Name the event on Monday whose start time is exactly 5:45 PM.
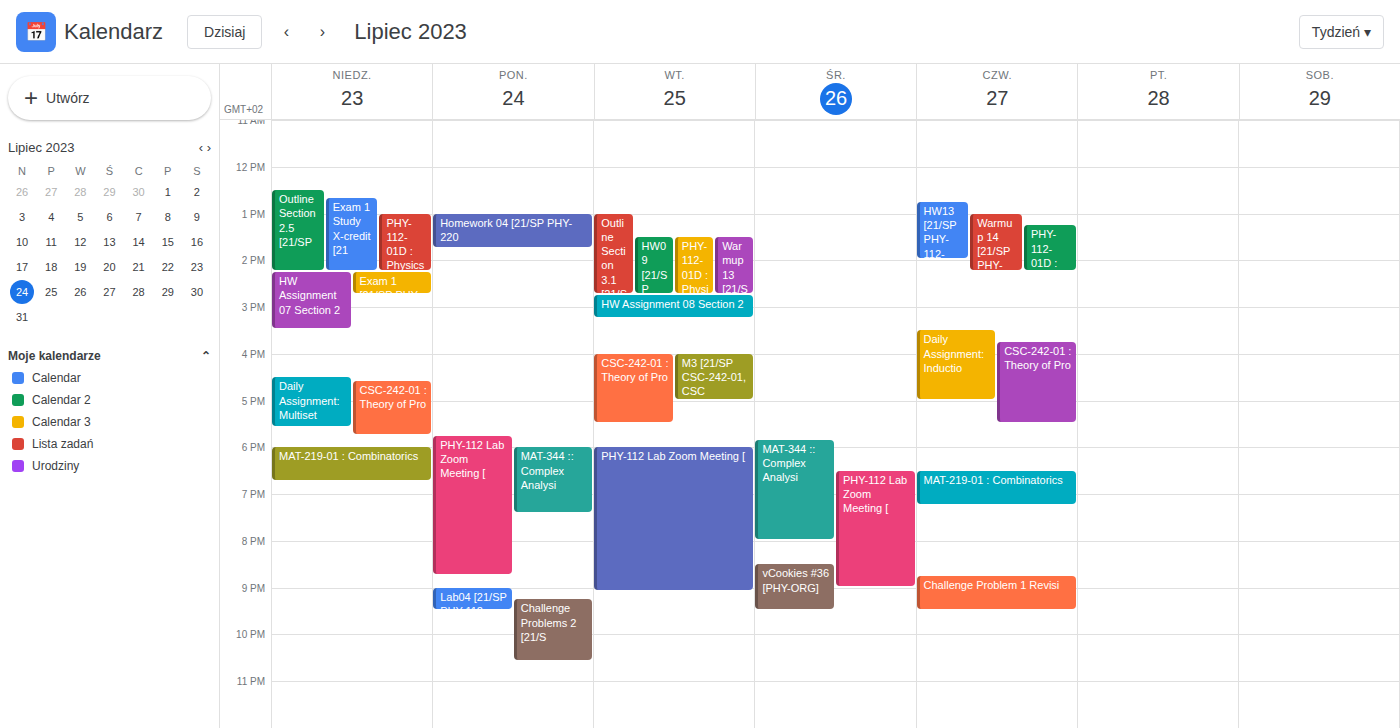
"PHY-112 Lab Zoom Meeting ["